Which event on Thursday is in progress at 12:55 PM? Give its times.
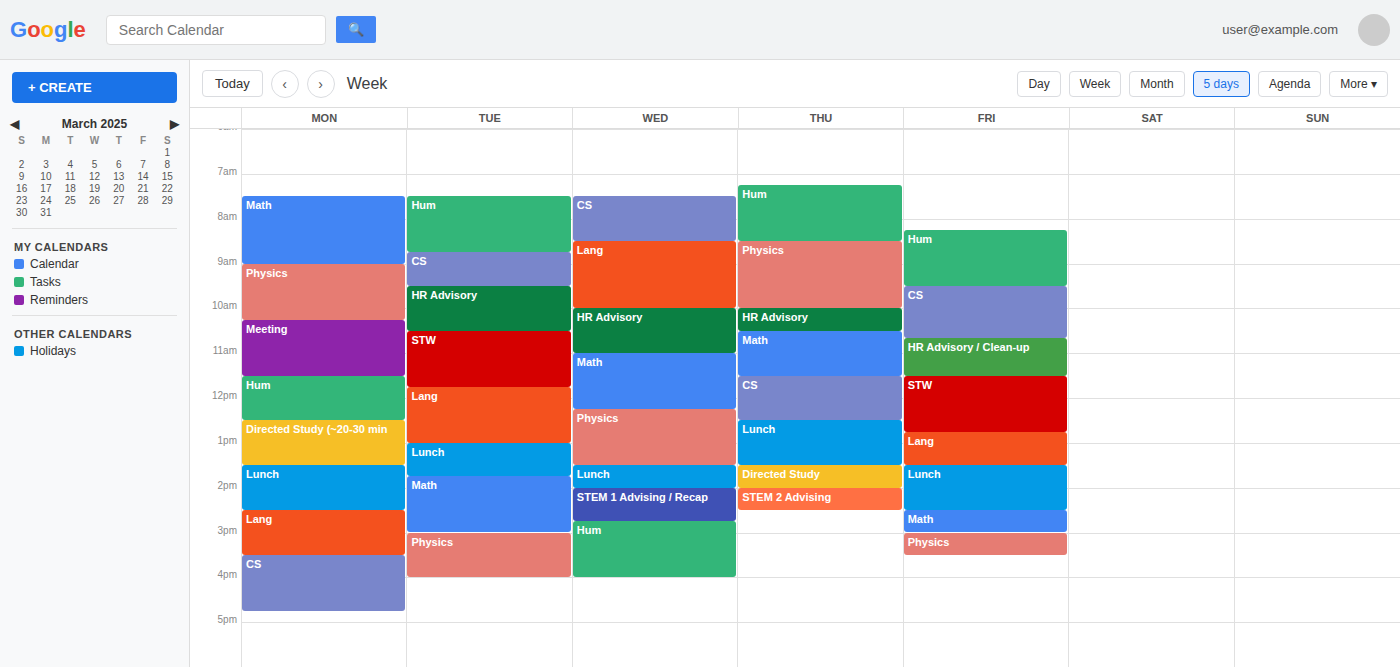
"Lunch", 12:30 PM to 1:30 PM